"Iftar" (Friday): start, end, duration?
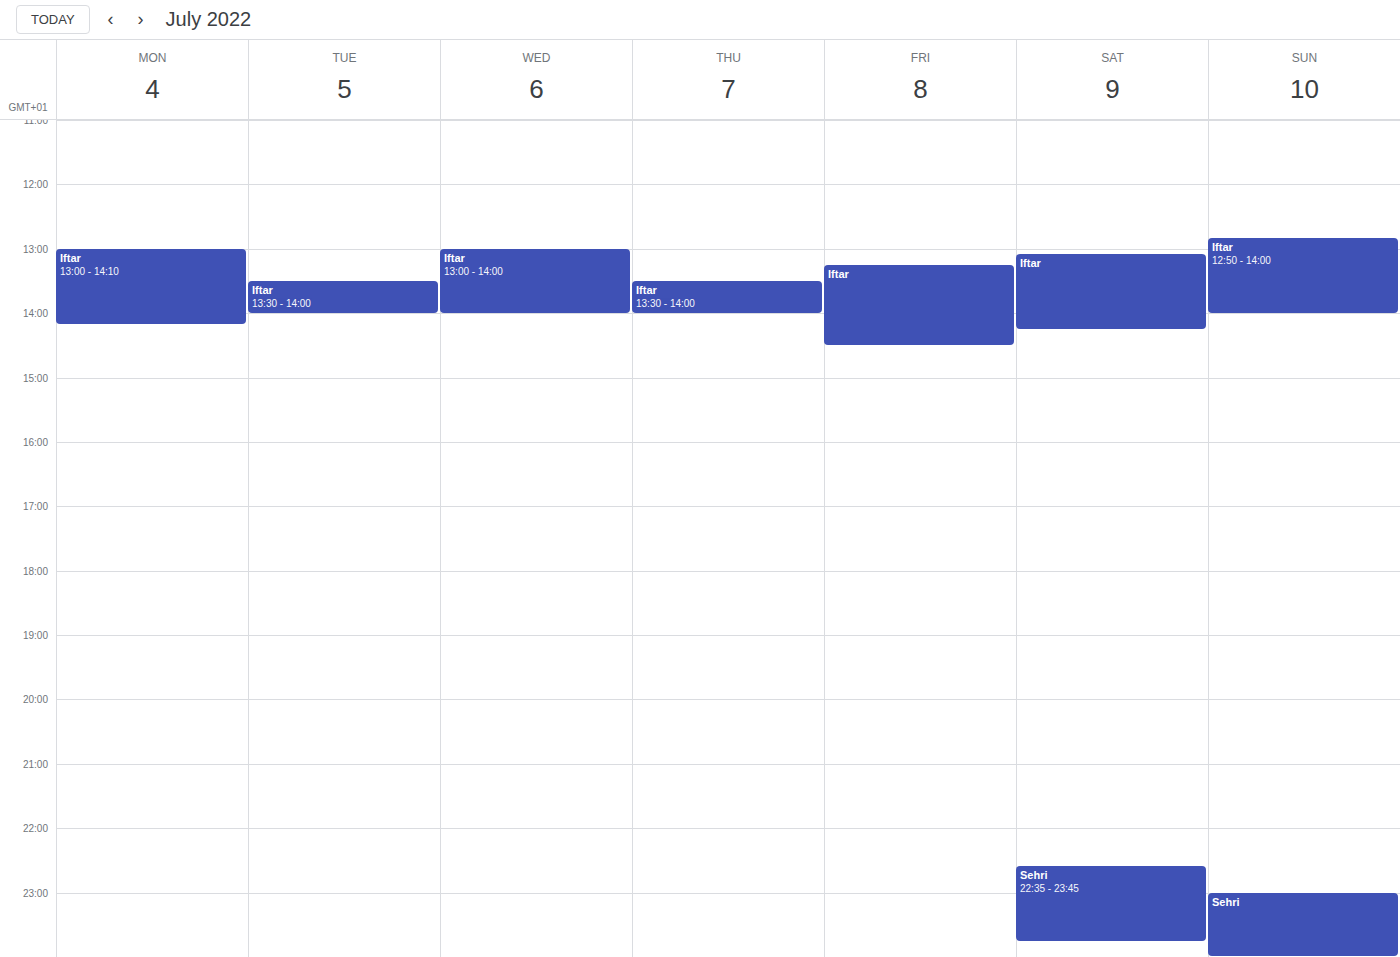
1:15 PM to 2:30 PM, 1 hour 15 minutes